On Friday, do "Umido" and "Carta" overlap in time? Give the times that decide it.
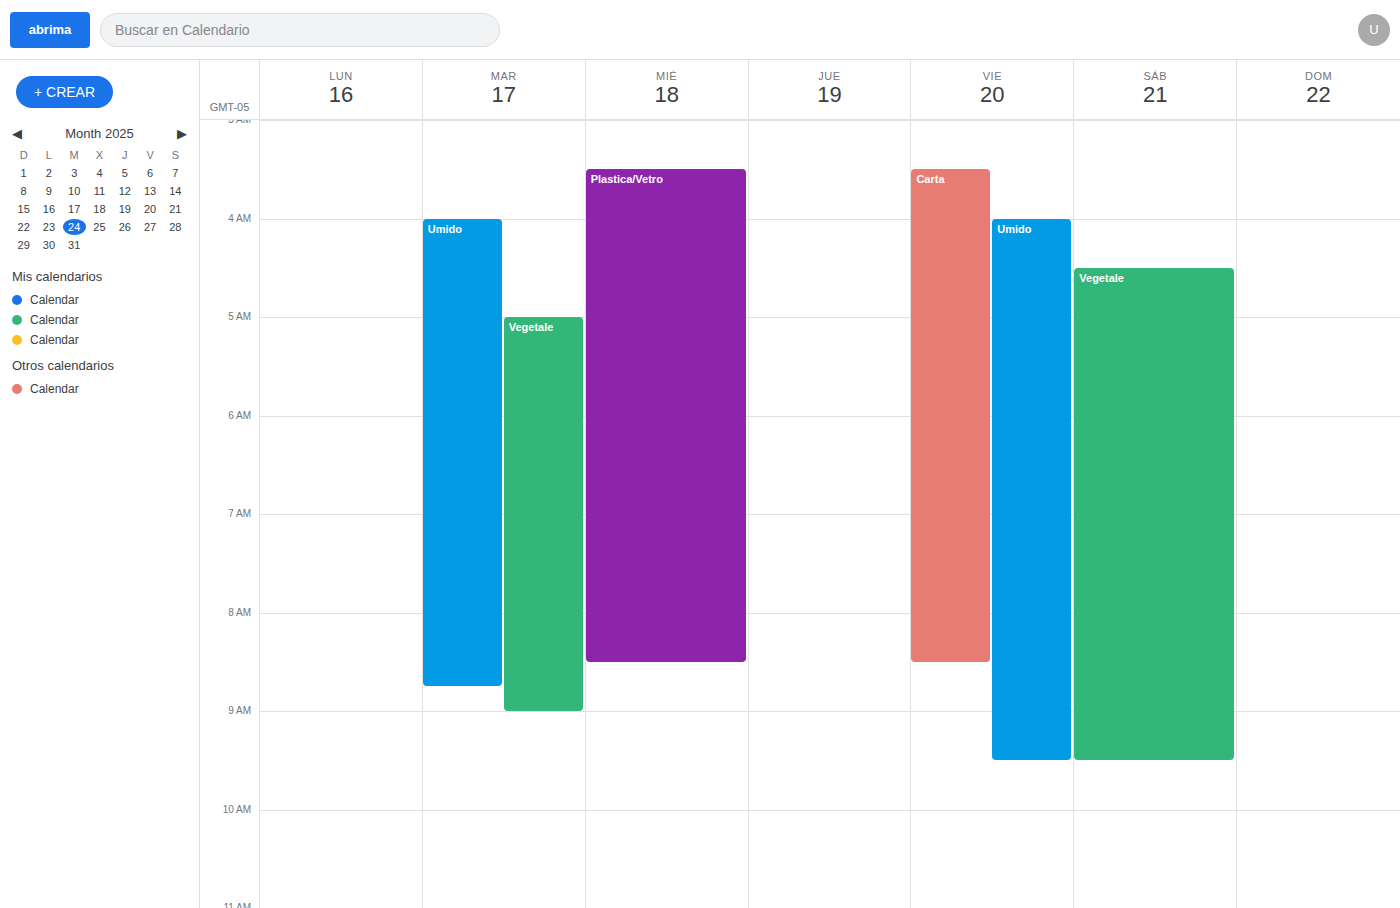
"Umido" starts at 04:00, before "Carta" ends at 08:30 -- they overlap.